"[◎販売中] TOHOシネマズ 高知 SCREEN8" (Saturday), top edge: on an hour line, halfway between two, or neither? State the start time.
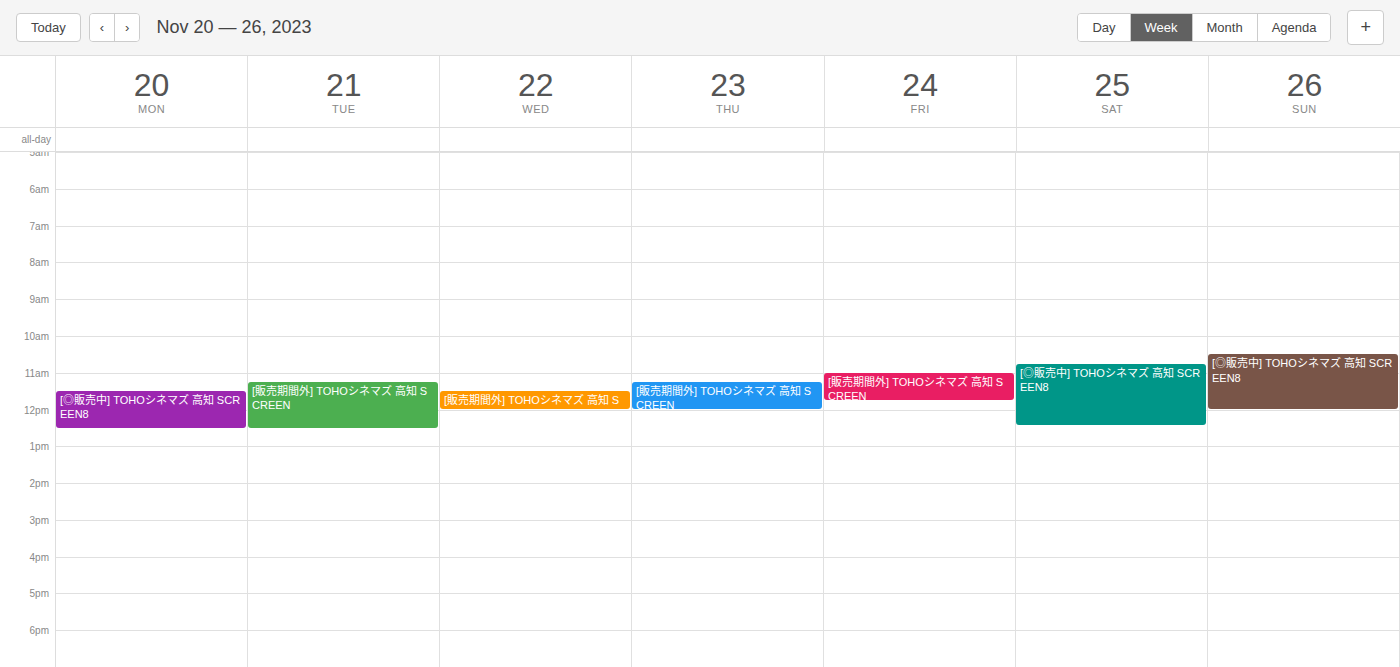
10:45 AM -- neither: three quarters of the way from the 10 AM line to the 11 AM line.